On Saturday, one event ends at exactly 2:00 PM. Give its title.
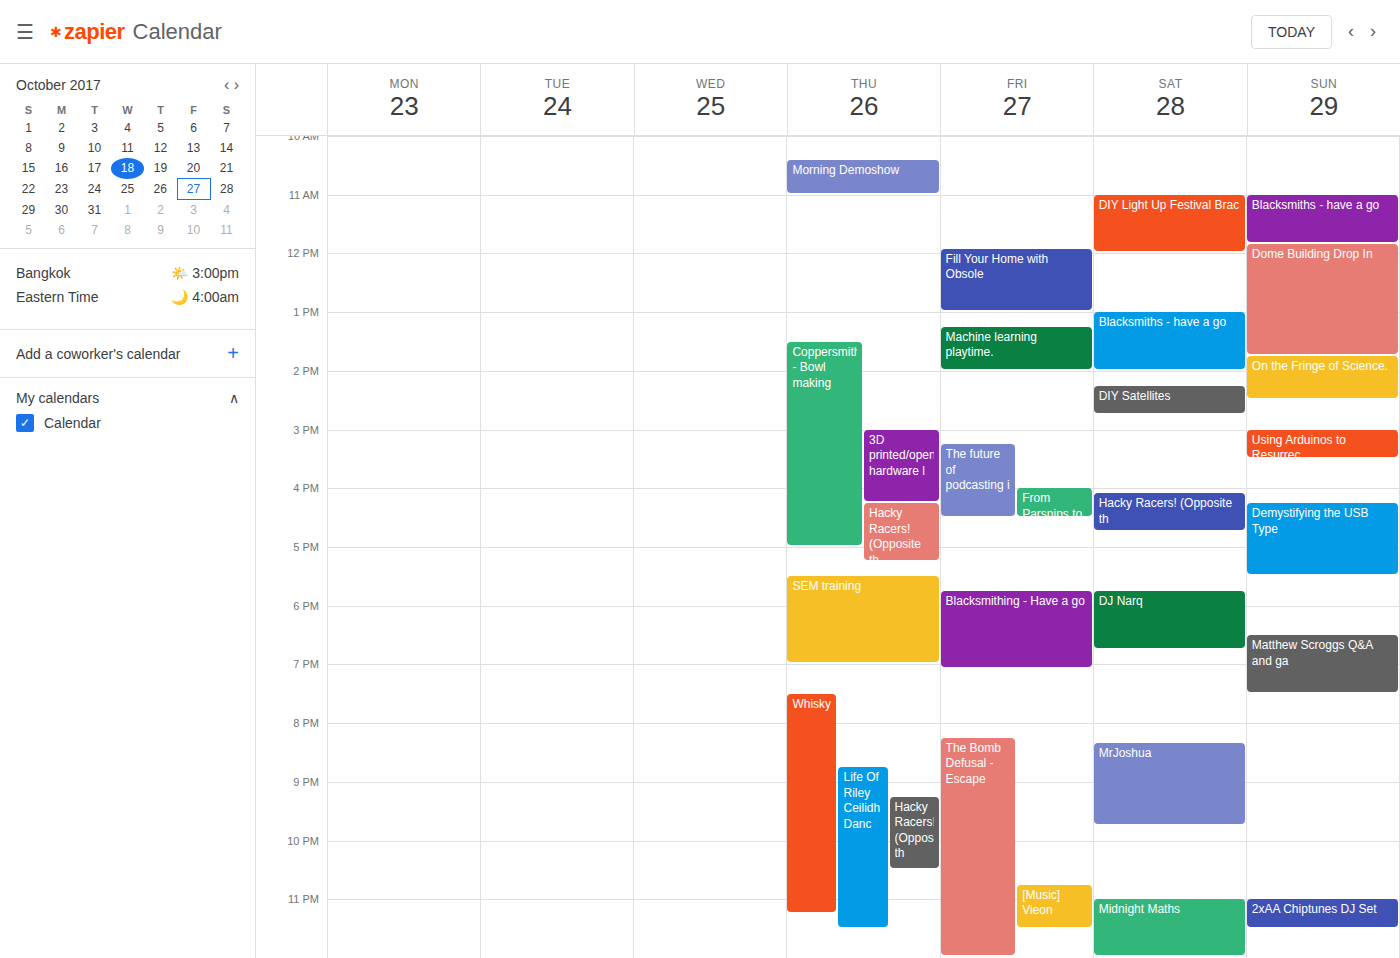
"Blacksmiths - have a go"